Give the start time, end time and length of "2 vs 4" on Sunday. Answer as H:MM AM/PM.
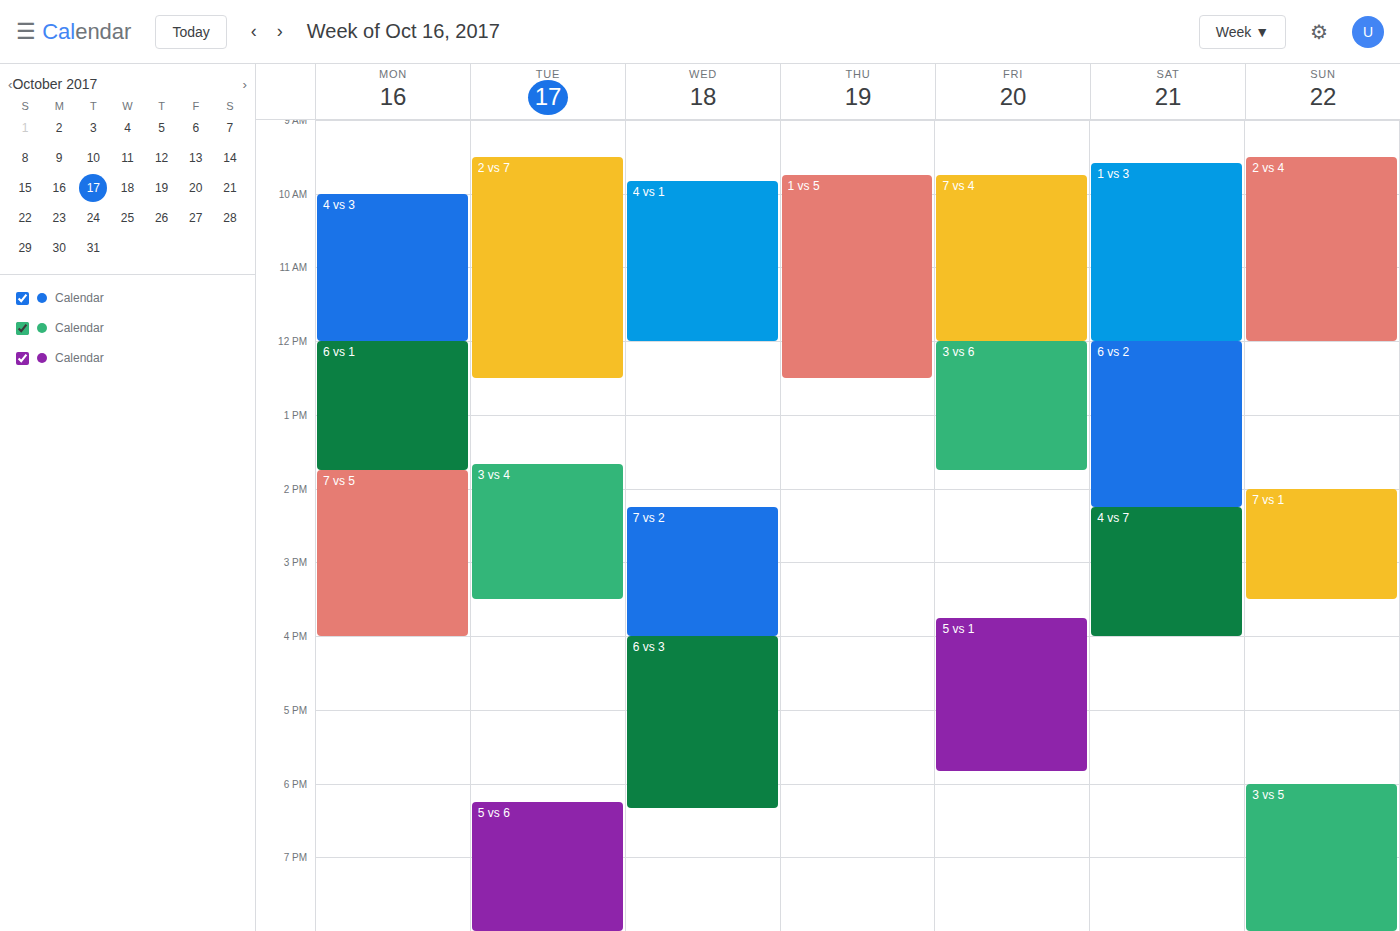
9:30 AM to 12:00 PM, 2 hours 30 minutes